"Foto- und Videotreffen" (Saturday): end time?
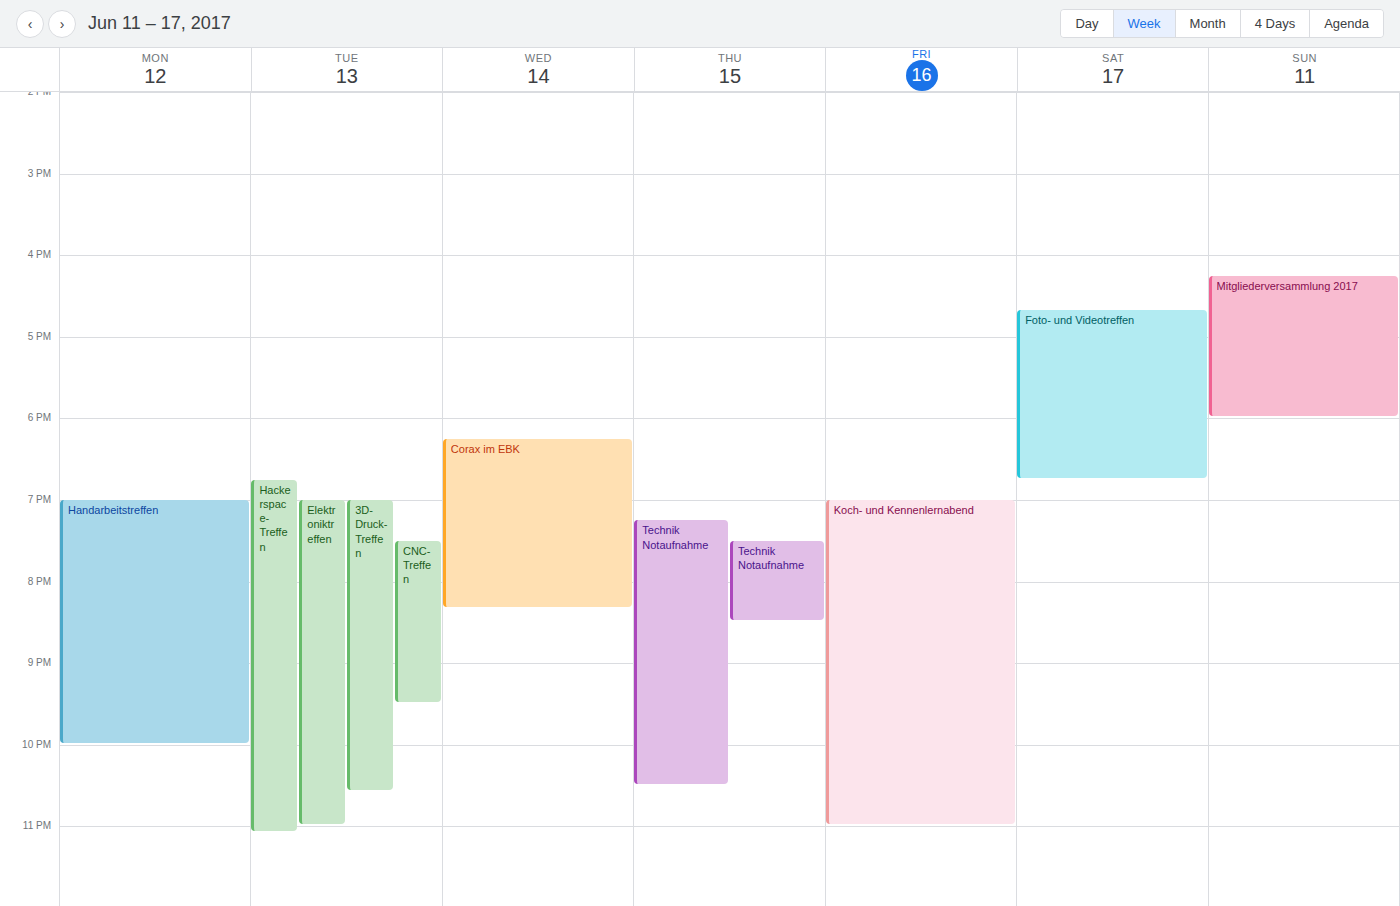
6:45 PM